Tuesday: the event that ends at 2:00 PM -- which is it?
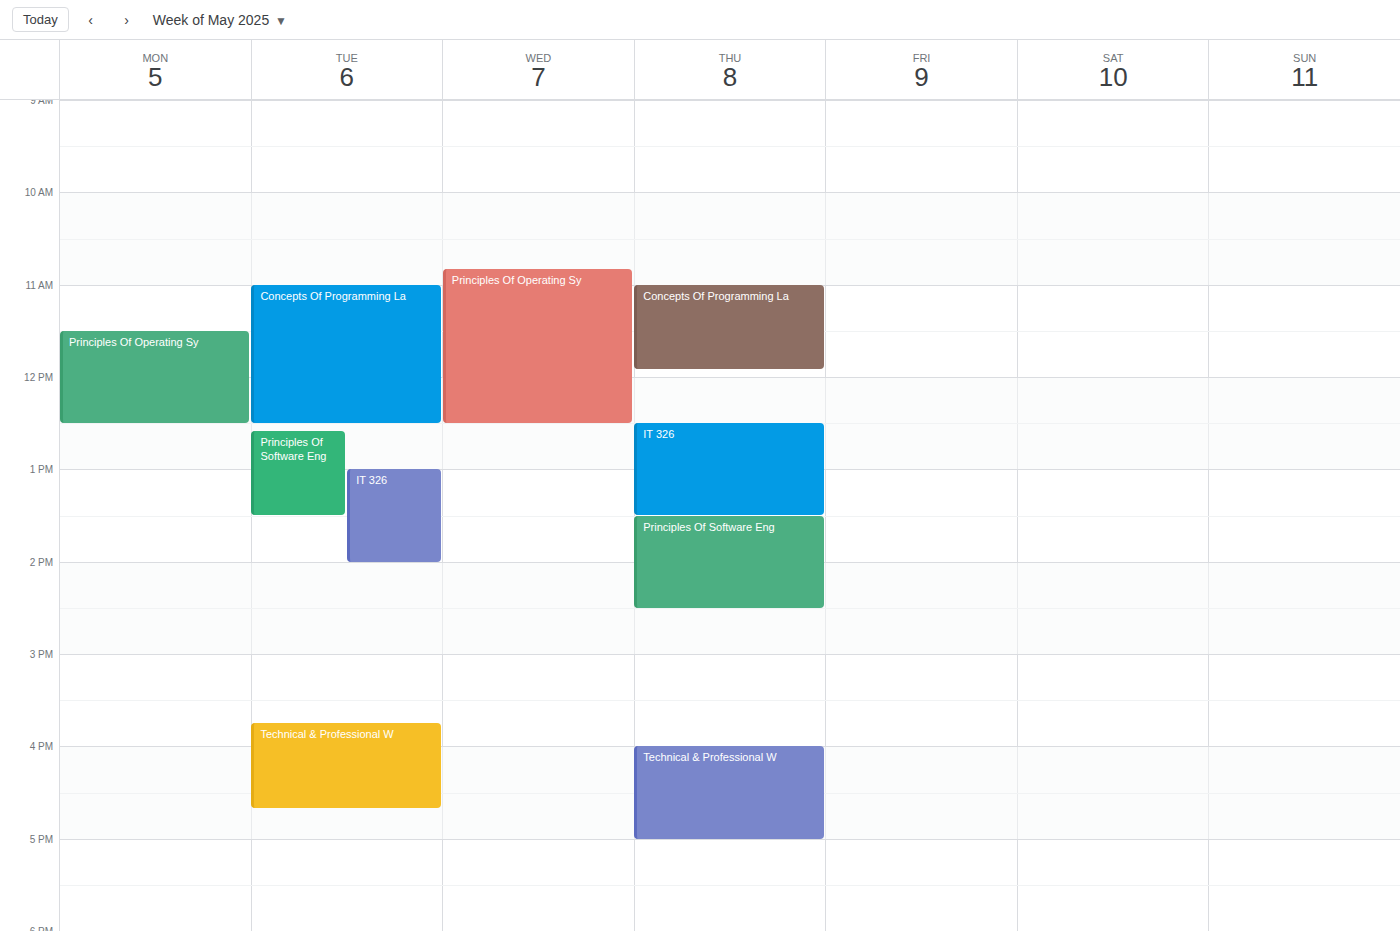
"IT 326"